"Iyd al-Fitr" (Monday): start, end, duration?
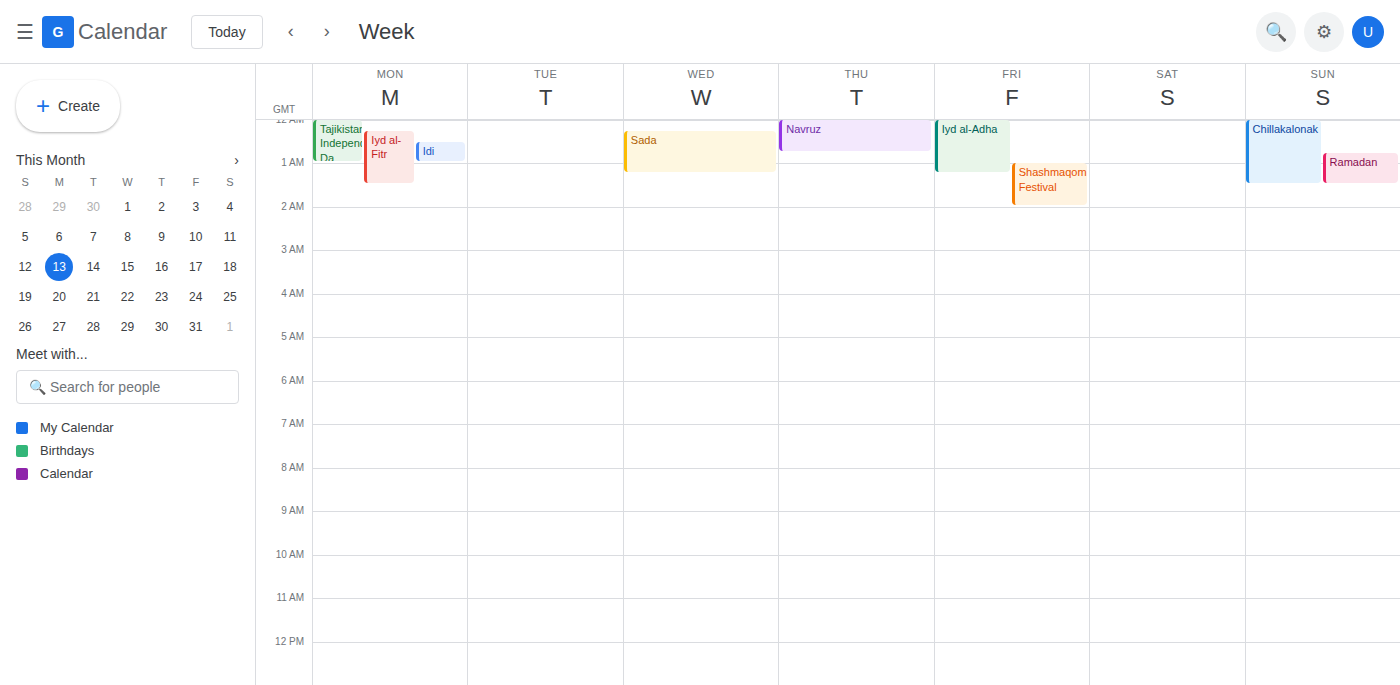
12:15 AM to 1:30 AM, 1 hour 15 minutes